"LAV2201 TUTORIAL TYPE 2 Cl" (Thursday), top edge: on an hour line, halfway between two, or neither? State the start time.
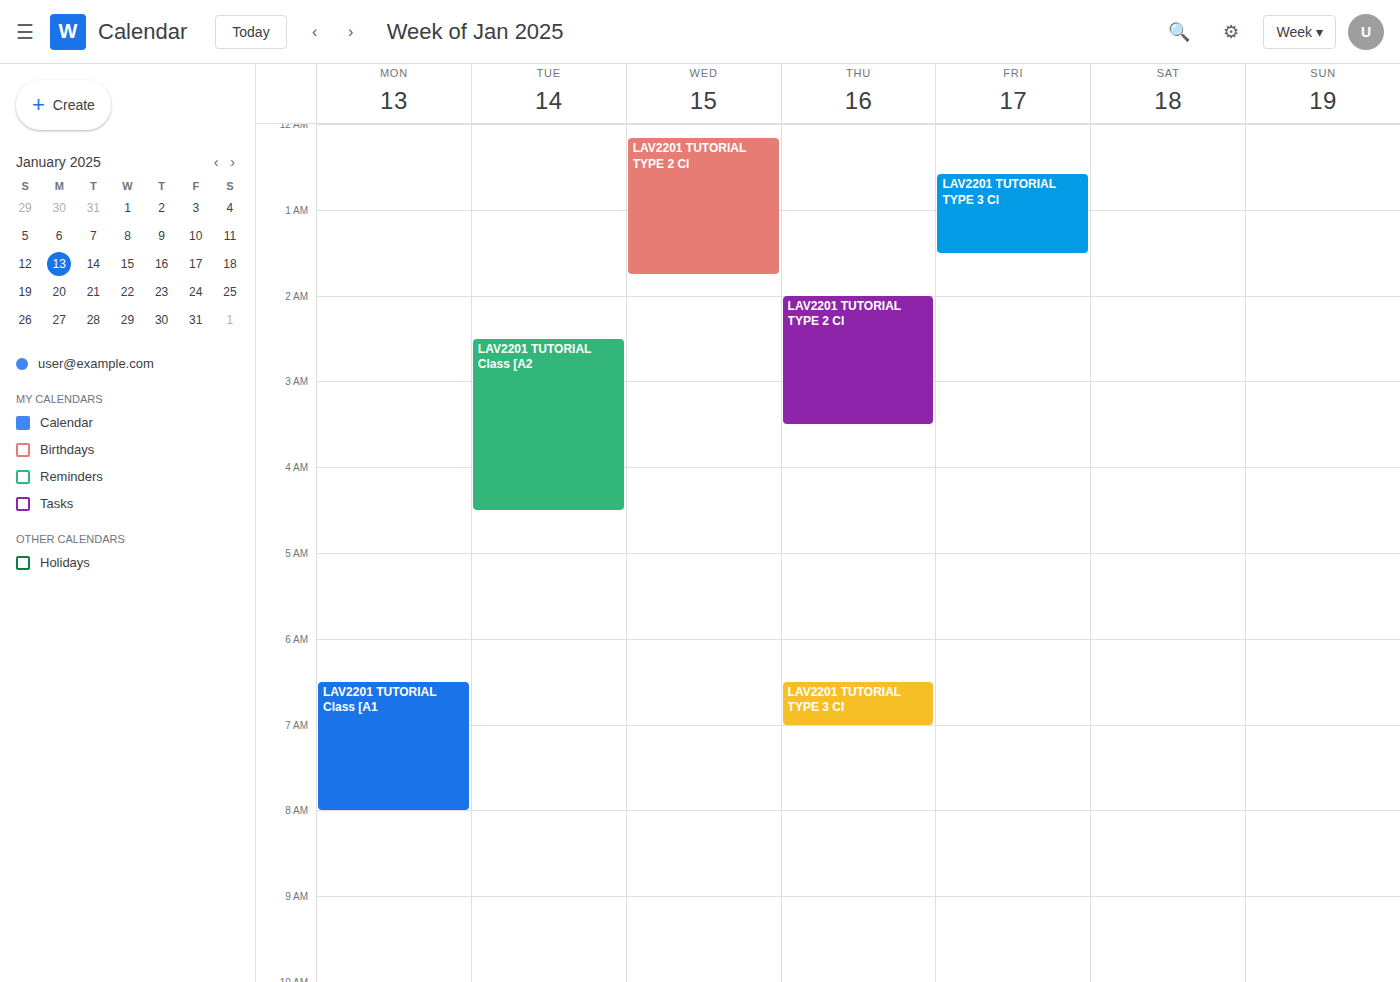
2:00 AM -- exactly on the 2 AM line.